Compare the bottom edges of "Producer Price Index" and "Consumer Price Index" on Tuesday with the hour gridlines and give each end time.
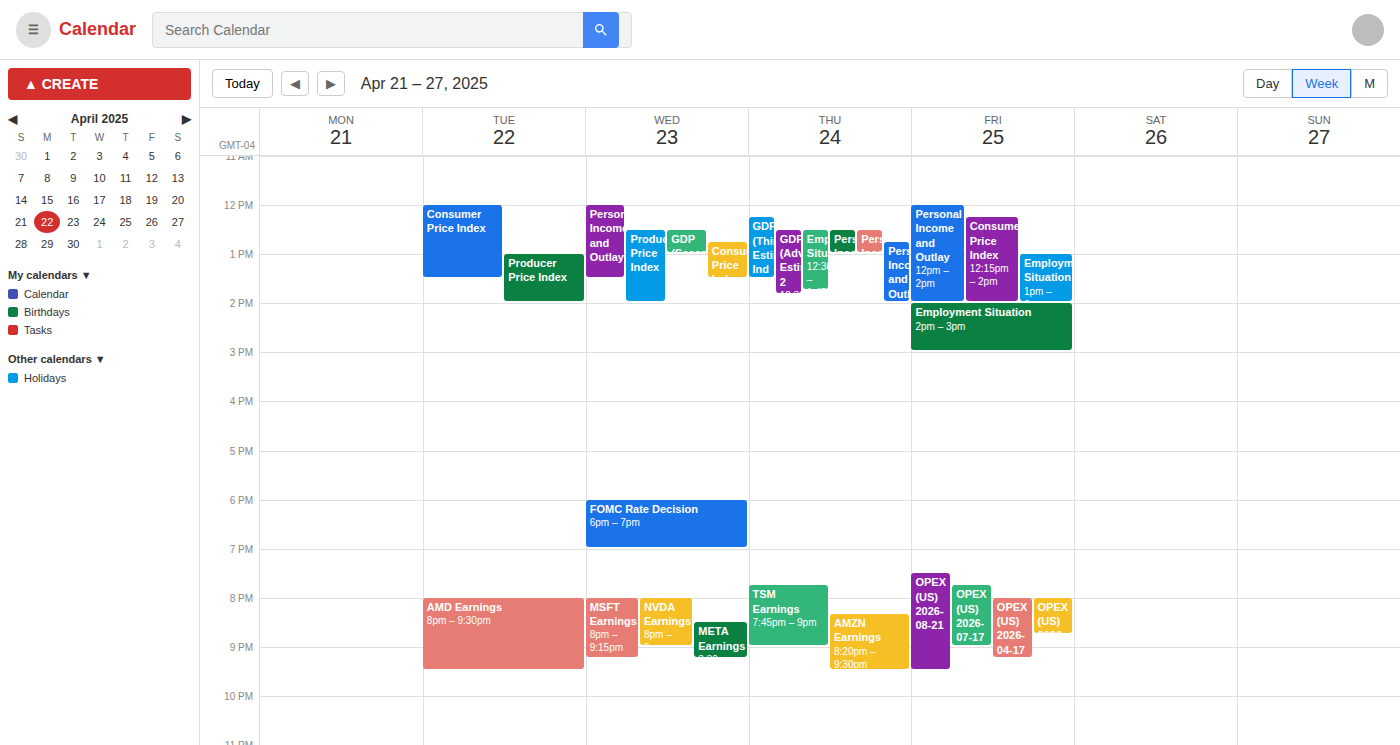
"Producer Price Index": 2:00 PM, exactly on the 2 PM line. "Consumer Price Index": 1:30 PM, halfway between the 1 PM and 2 PM lines.